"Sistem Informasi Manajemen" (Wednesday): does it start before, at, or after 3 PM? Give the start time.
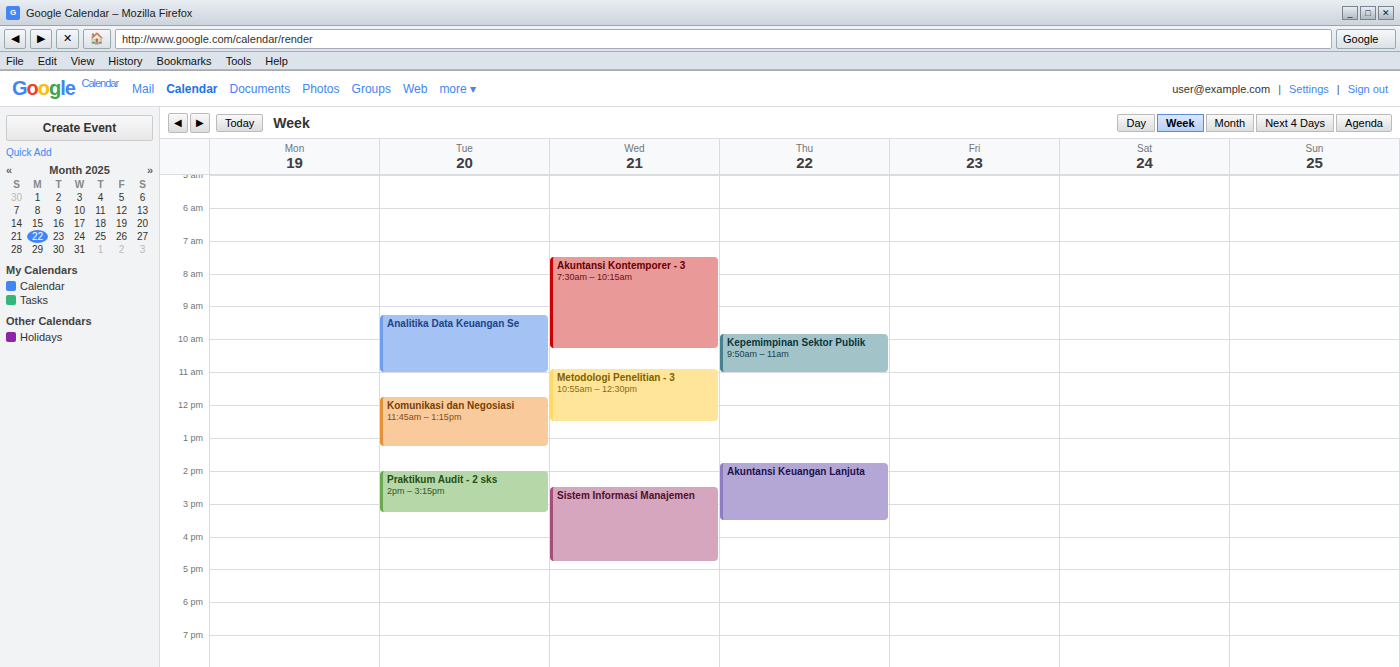
2:30 PM -- before 3 PM, 30 minutes above the 3 PM line.